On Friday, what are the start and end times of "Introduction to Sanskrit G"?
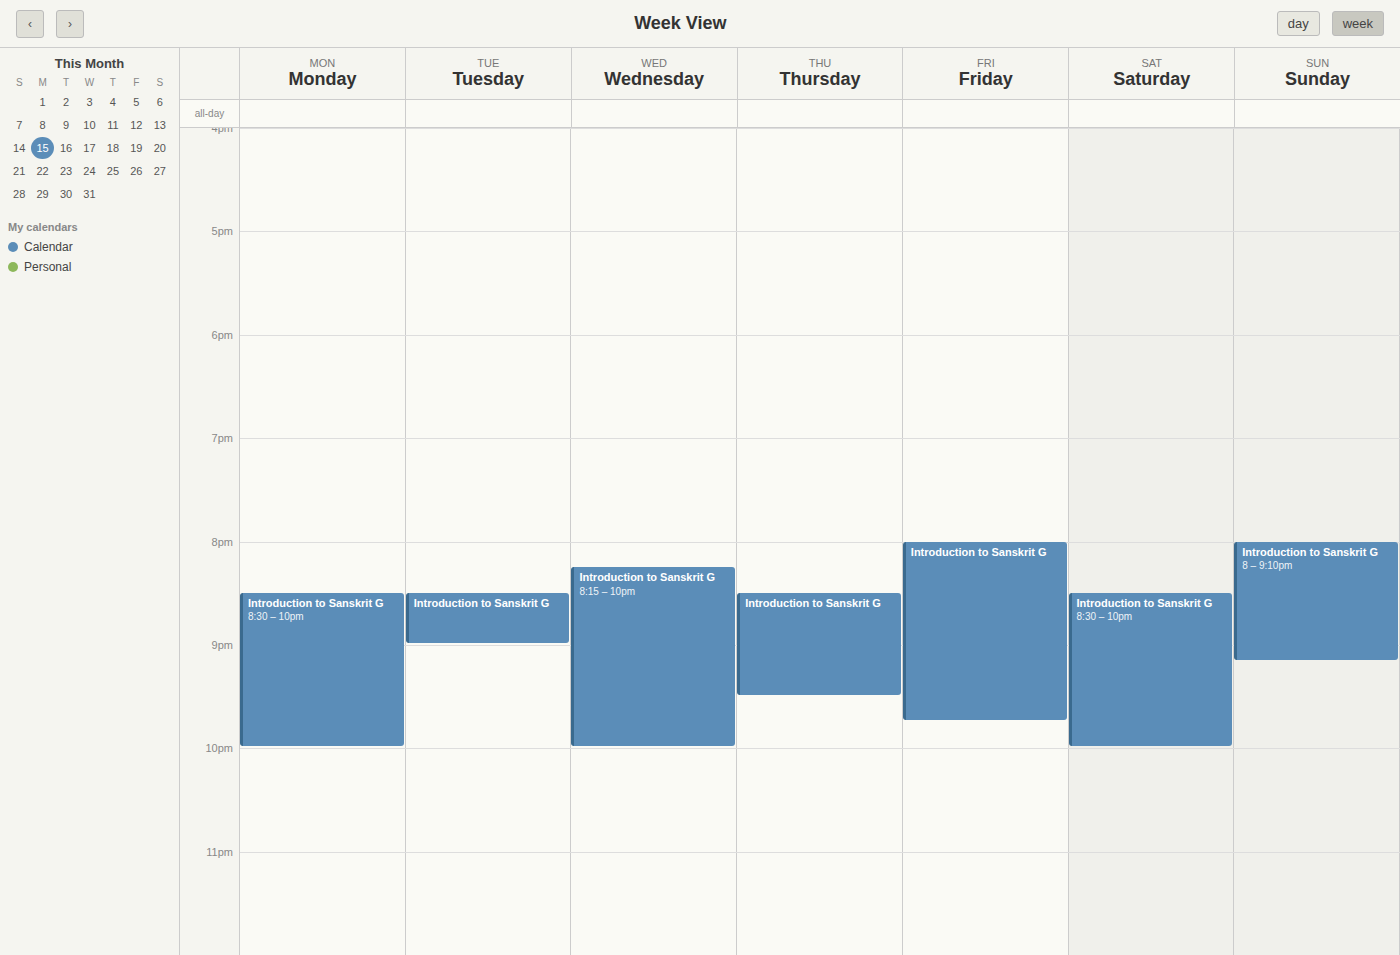
8:00 PM to 9:45 PM